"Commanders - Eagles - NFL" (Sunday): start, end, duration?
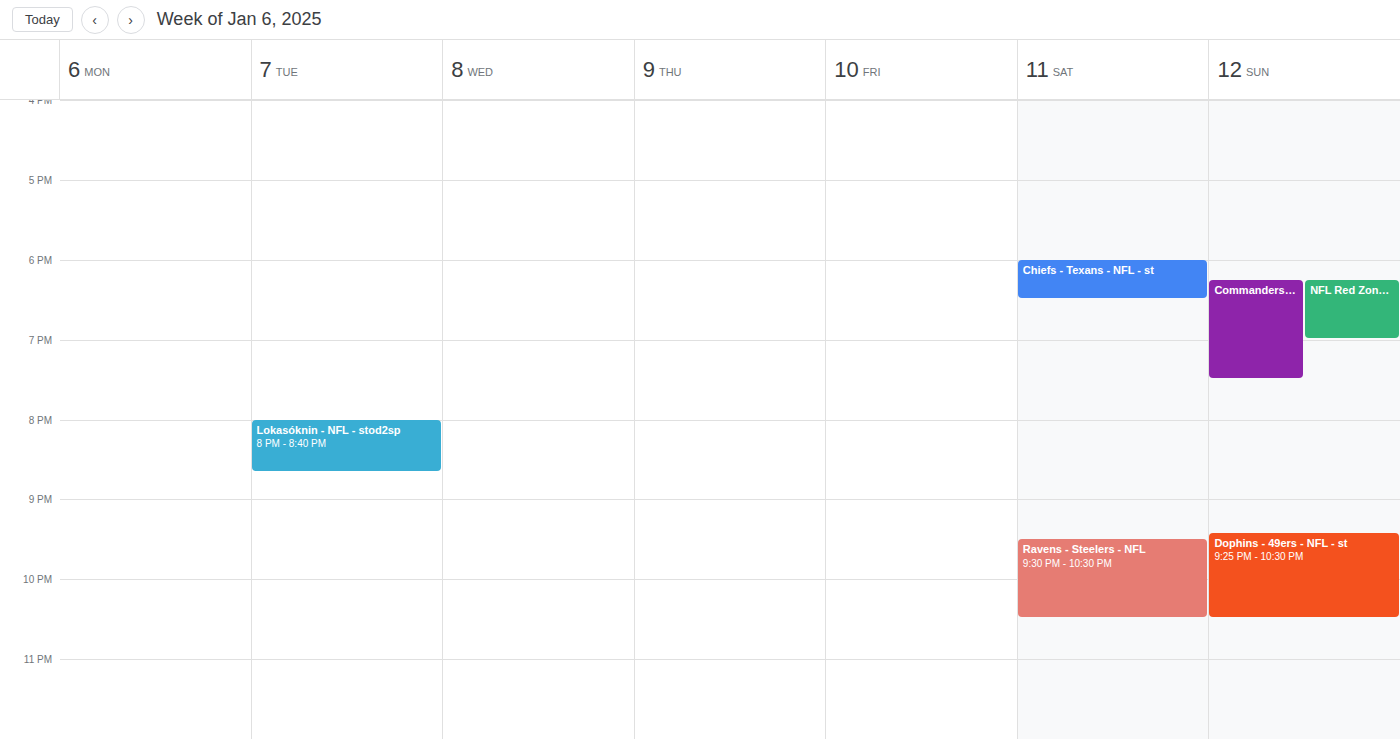
6:15 PM to 7:30 PM, 1 hour 15 minutes